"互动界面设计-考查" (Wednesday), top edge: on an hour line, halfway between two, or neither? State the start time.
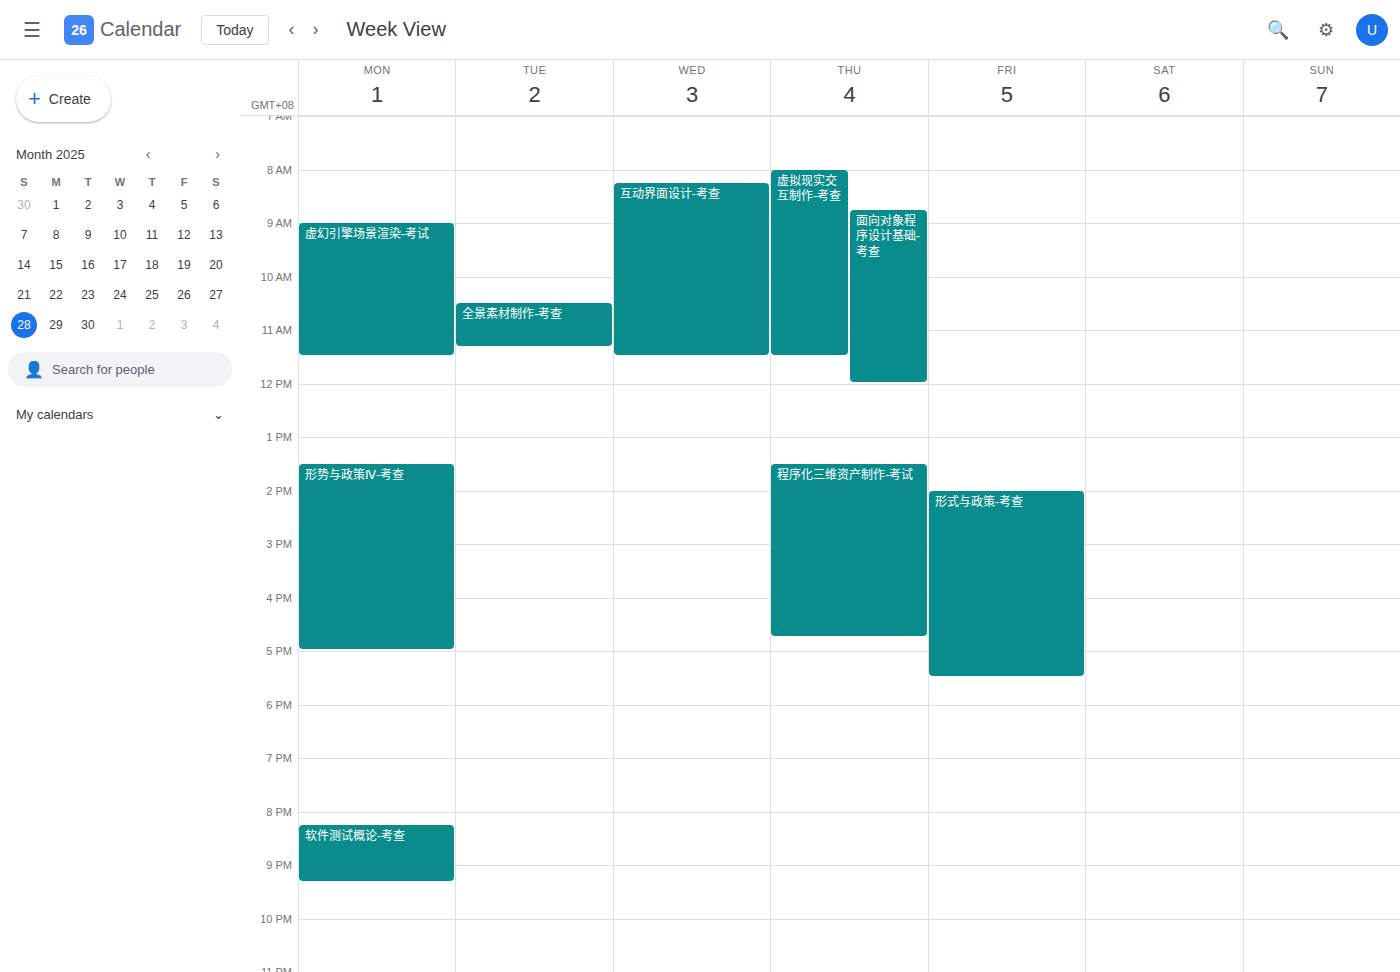
08:15 -- neither: a quarter of the way from the 08:00 line to the 09:00 line.